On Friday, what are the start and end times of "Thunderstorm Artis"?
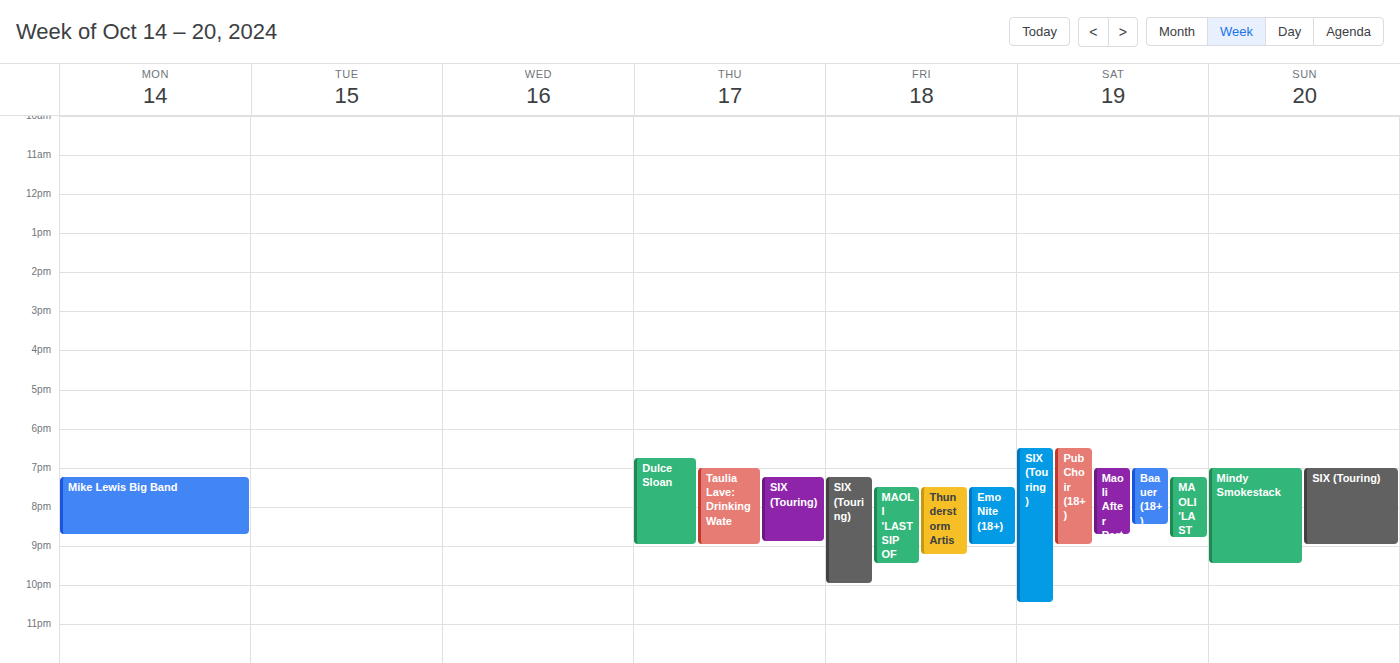
7:30 PM to 9:15 PM